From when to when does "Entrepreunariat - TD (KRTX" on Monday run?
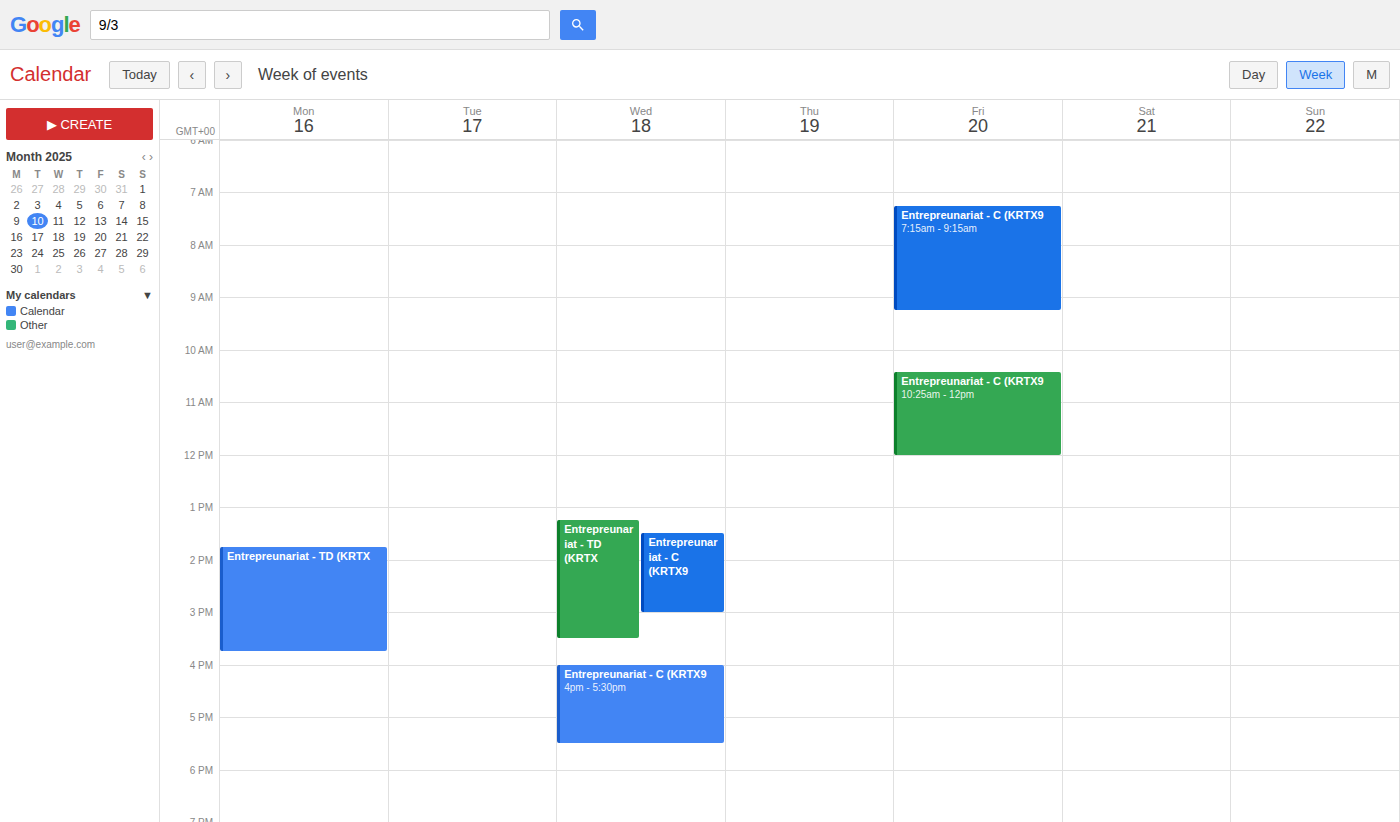
1:45 PM to 3:45 PM